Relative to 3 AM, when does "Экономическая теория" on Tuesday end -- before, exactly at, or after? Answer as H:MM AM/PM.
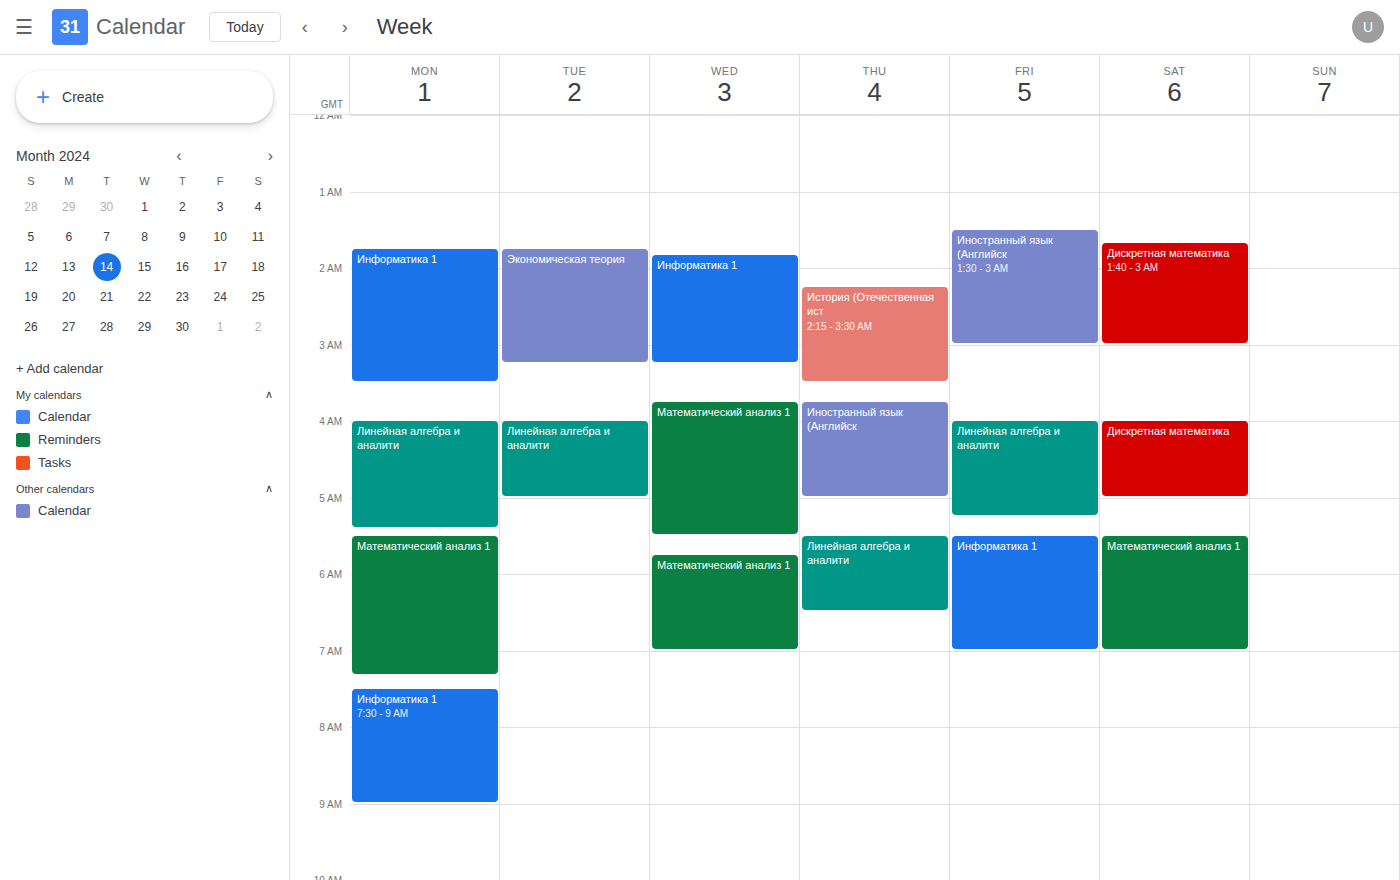
3:15 AM -- after 3 AM, 15 minutes below the 3 AM line.